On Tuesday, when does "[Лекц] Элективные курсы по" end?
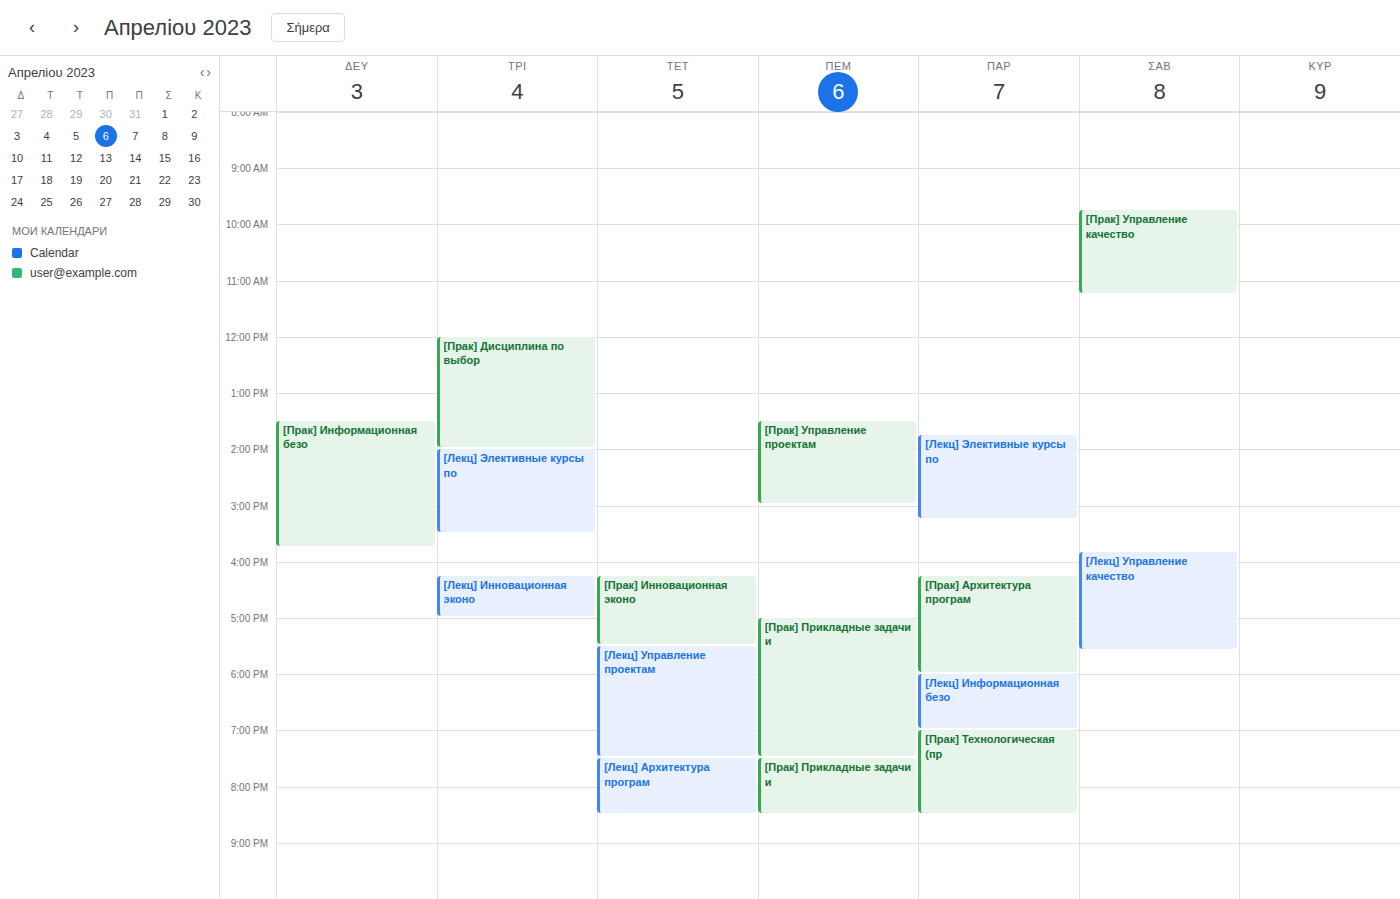
3:30 PM